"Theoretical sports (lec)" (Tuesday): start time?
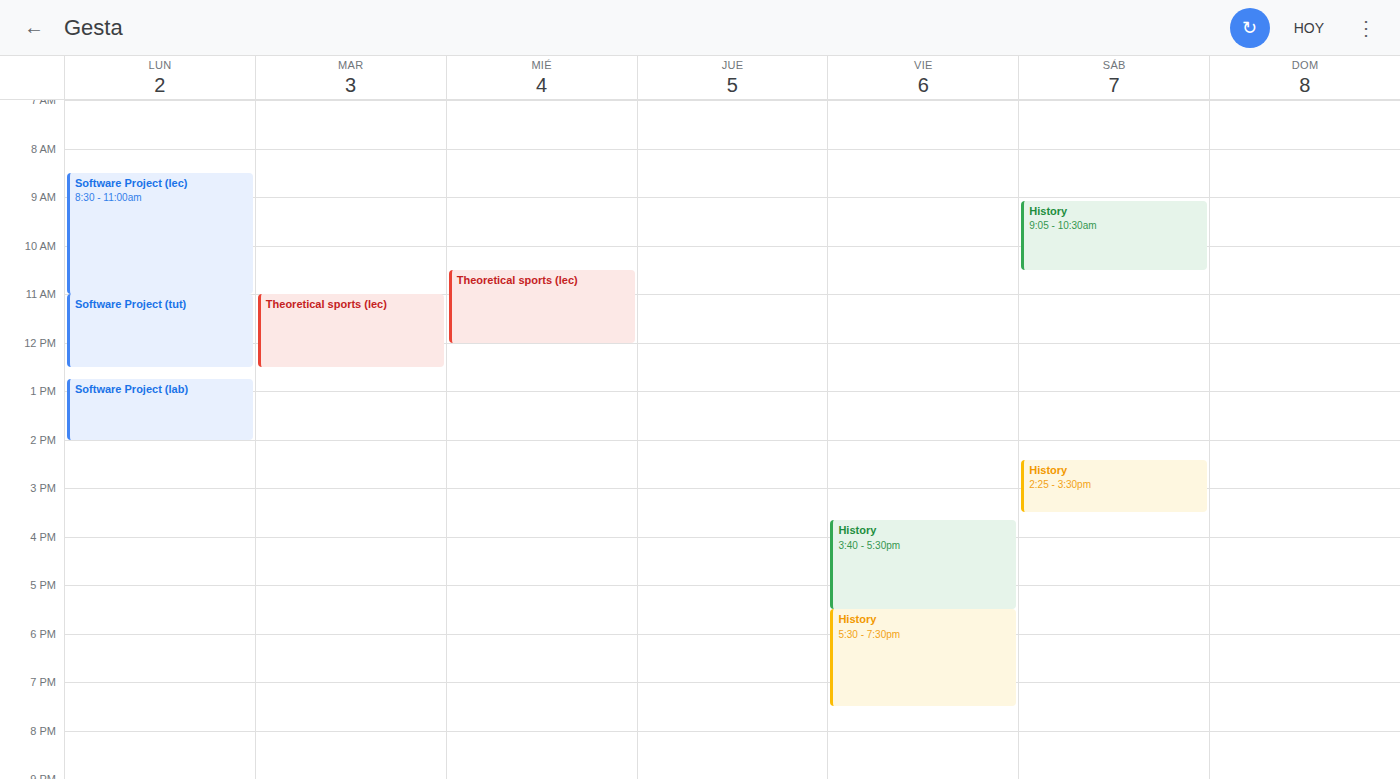
11:00